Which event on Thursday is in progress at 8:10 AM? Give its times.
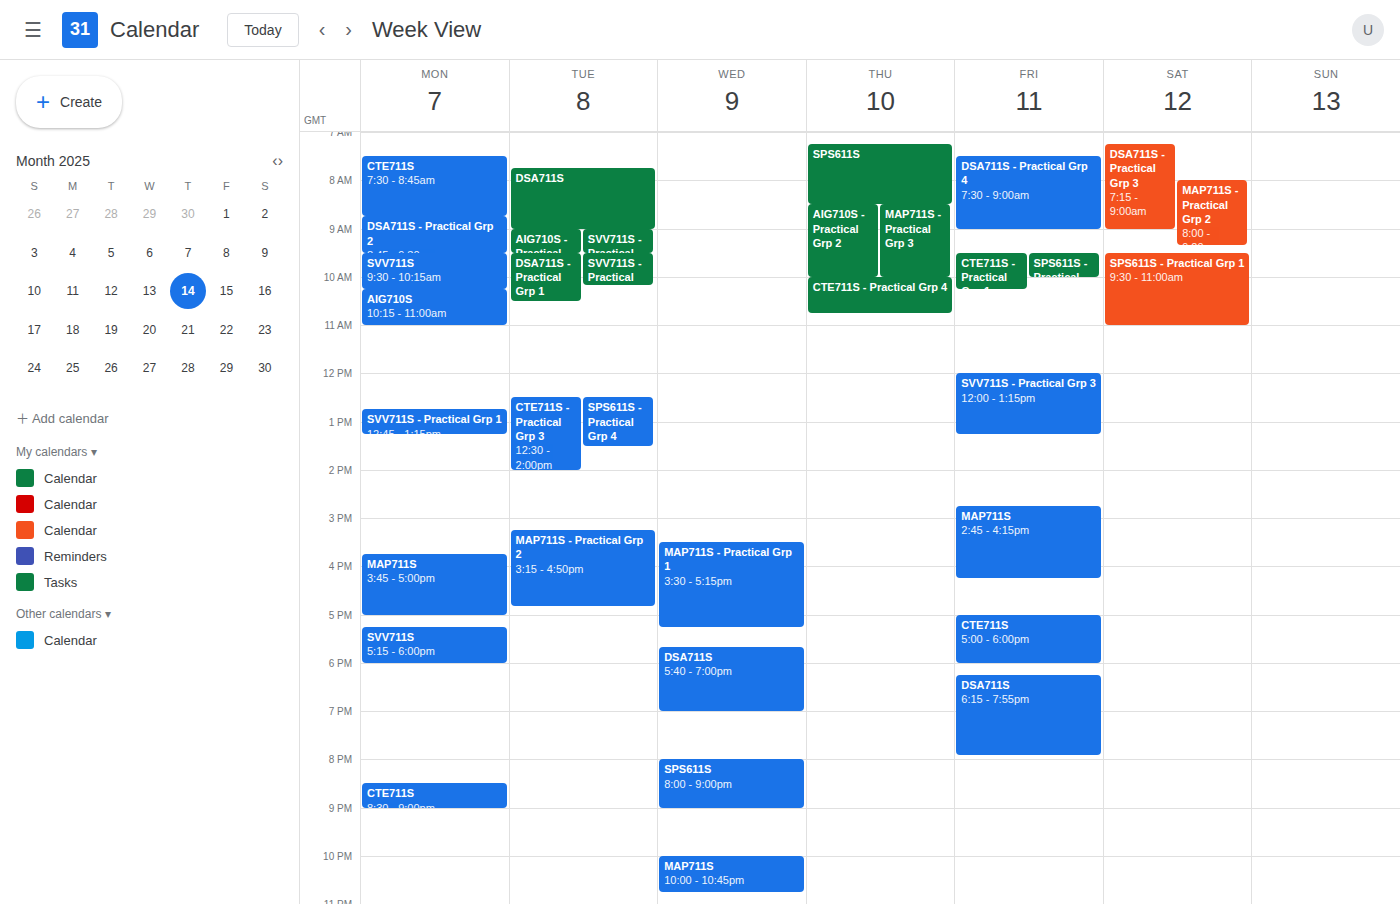
"SPS611S", 7:15 AM to 8:30 AM